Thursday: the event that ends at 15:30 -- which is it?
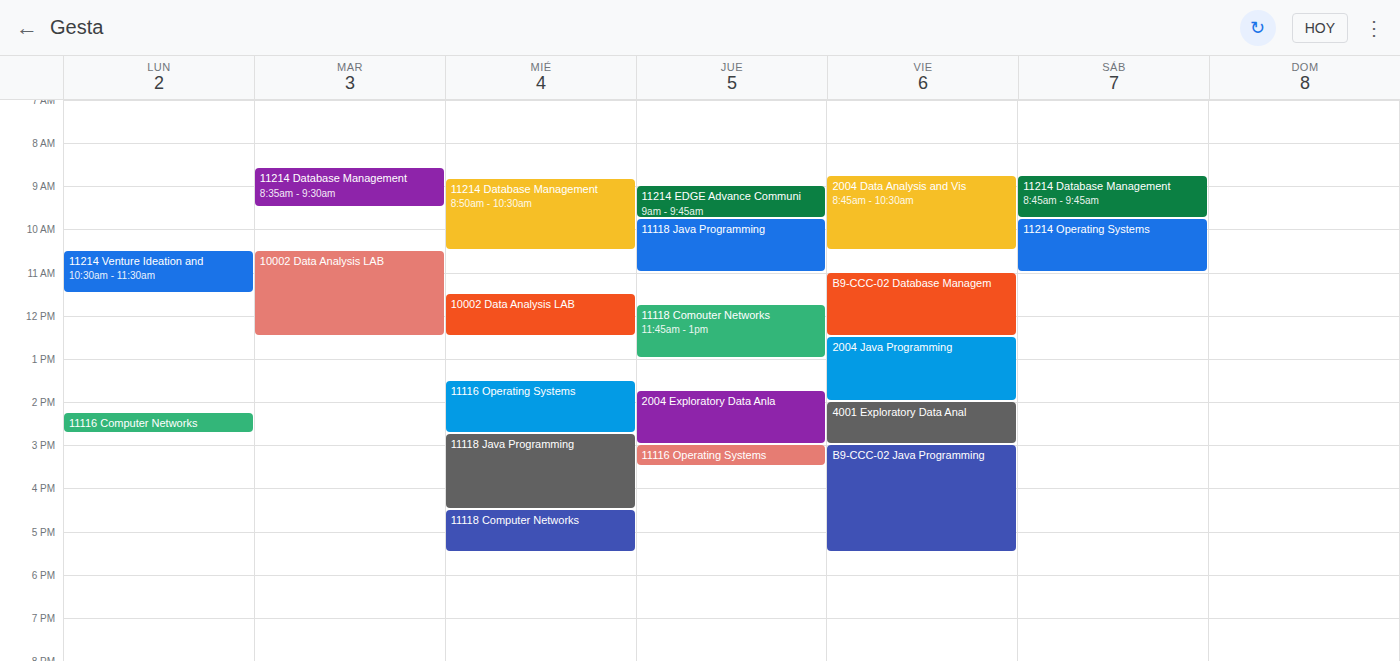
"11116 Operating Systems"